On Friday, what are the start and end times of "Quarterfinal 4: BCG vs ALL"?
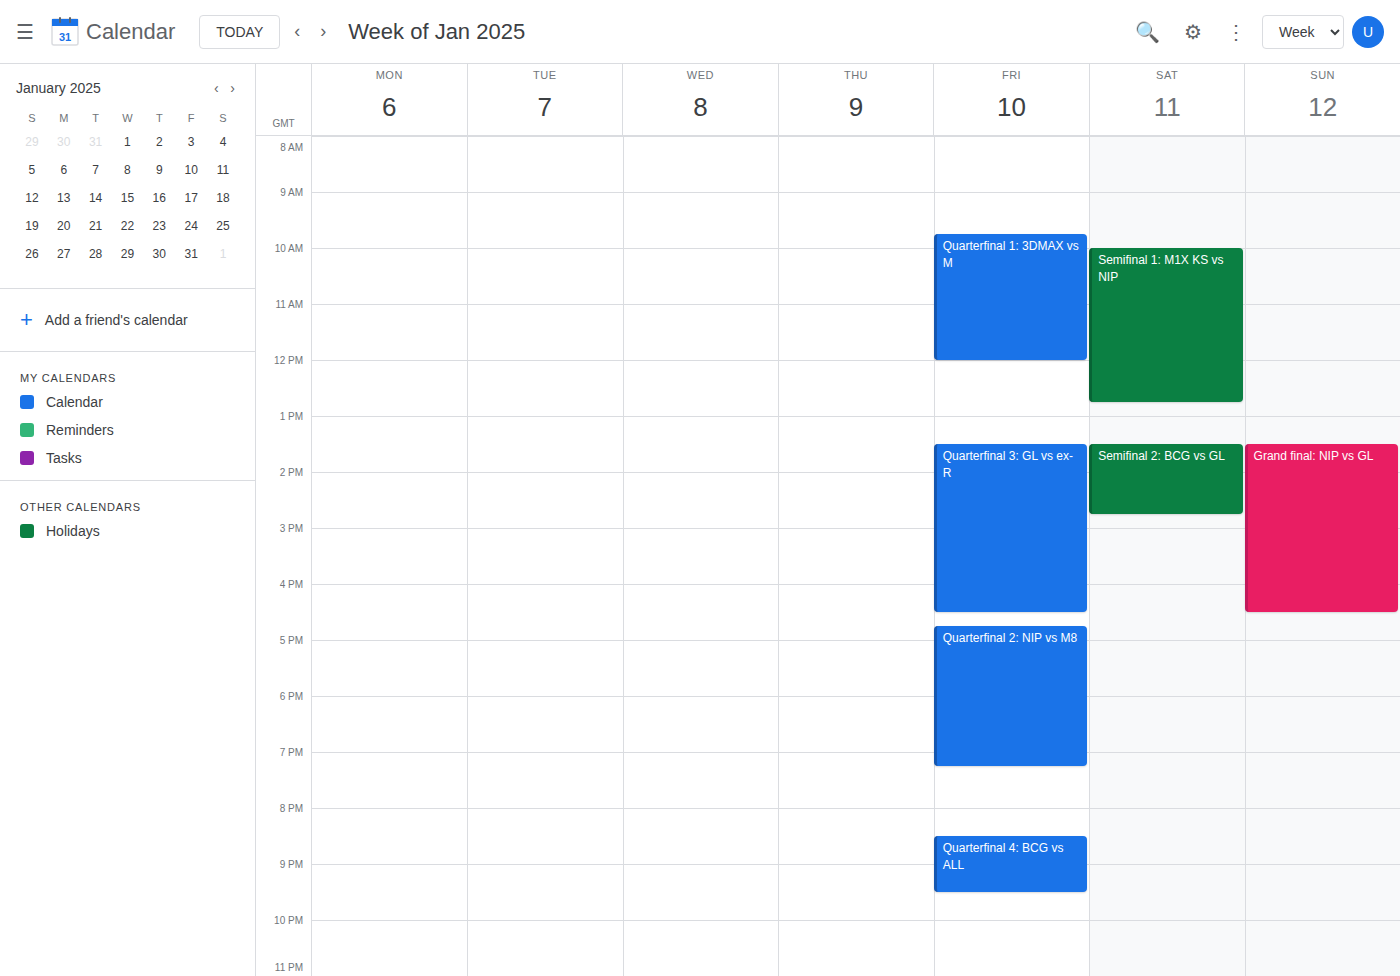
8:30 PM to 9:30 PM